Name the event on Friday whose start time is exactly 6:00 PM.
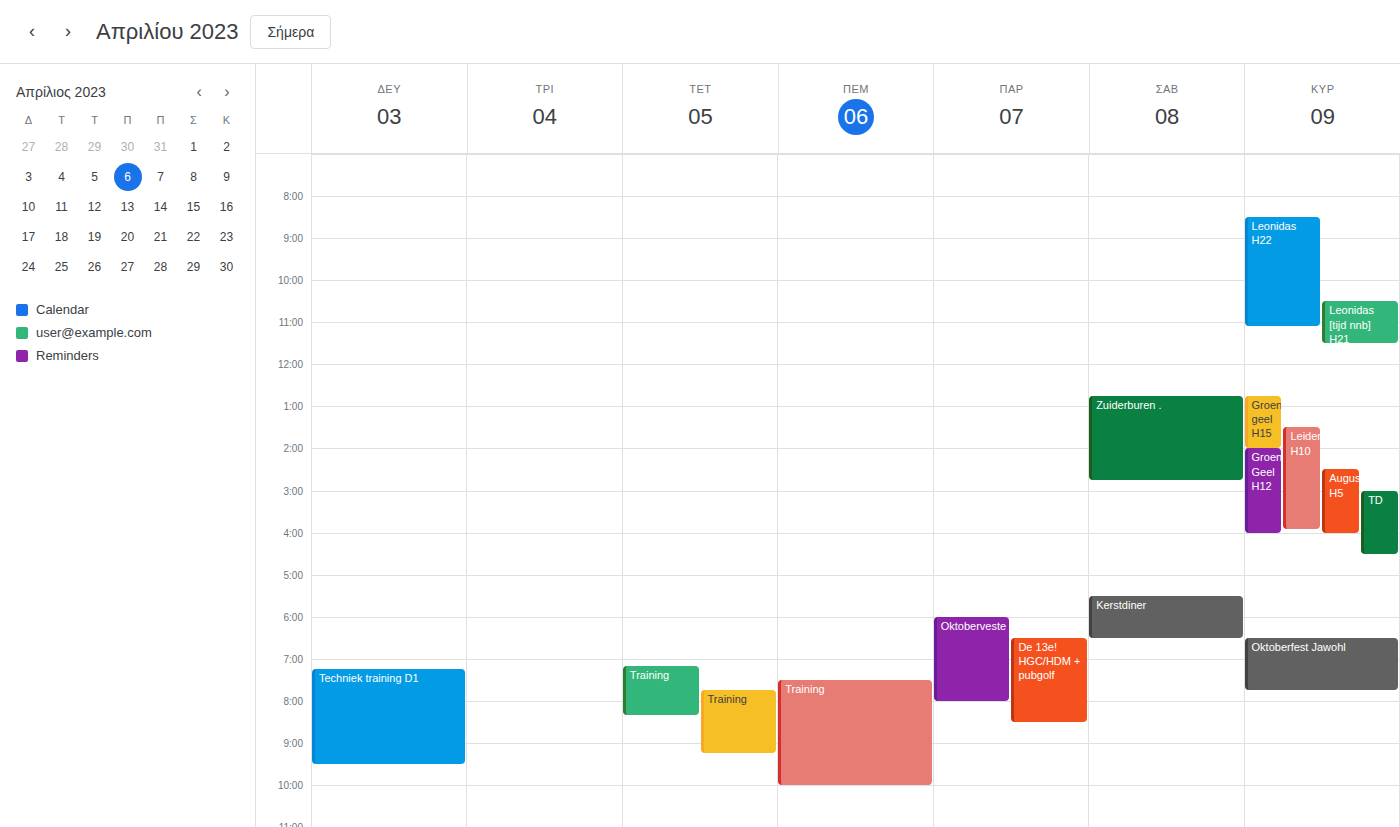
"Oktoberveste"